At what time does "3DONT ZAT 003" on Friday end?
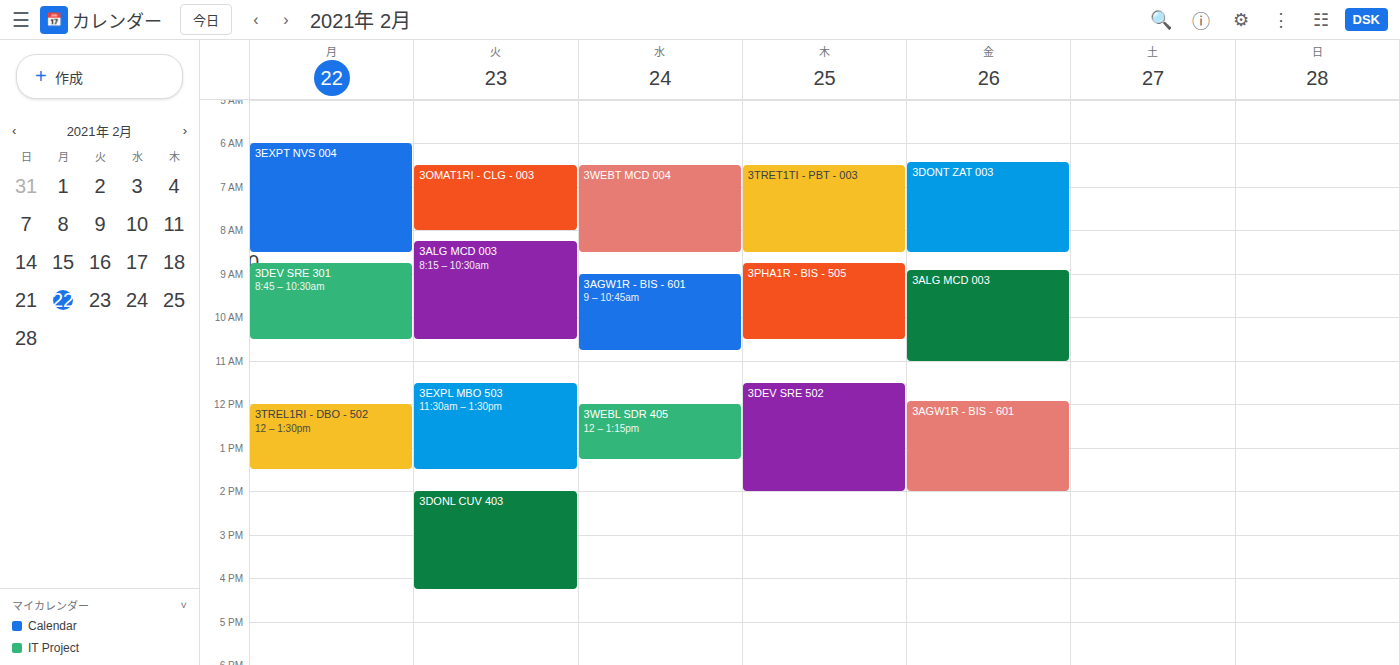
8:30 AM